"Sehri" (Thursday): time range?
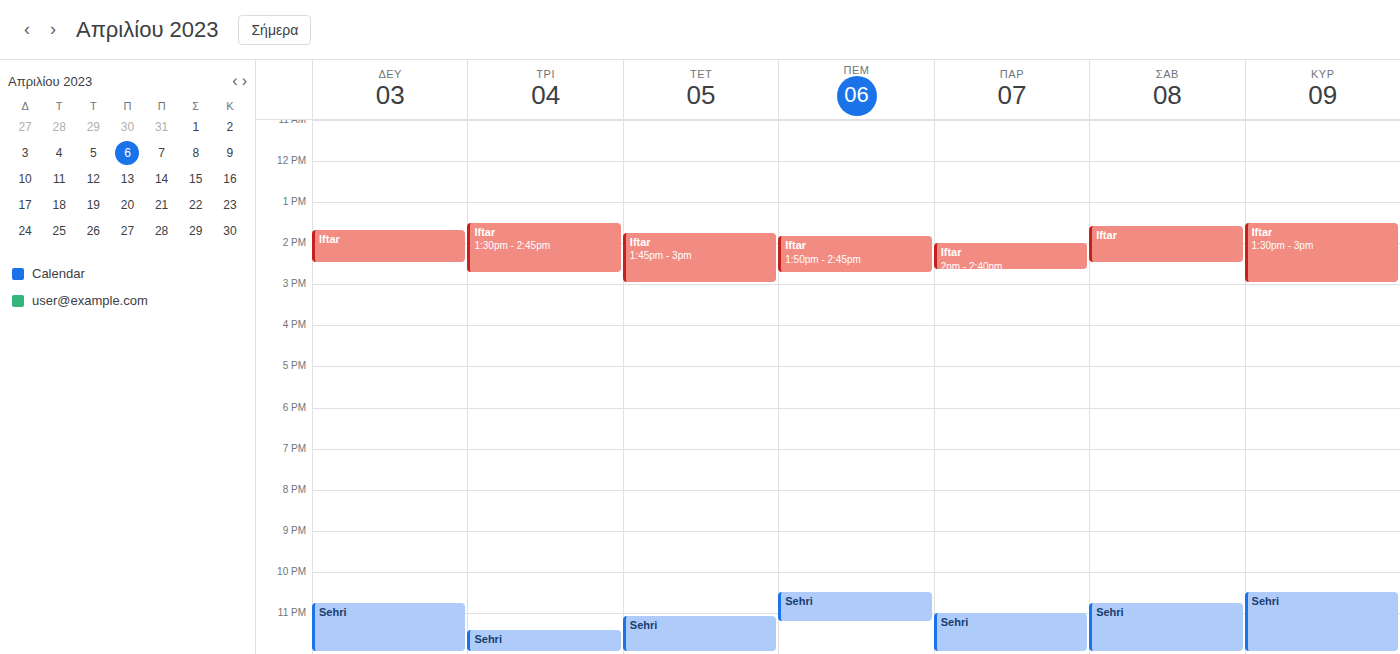
22:30 to 23:15